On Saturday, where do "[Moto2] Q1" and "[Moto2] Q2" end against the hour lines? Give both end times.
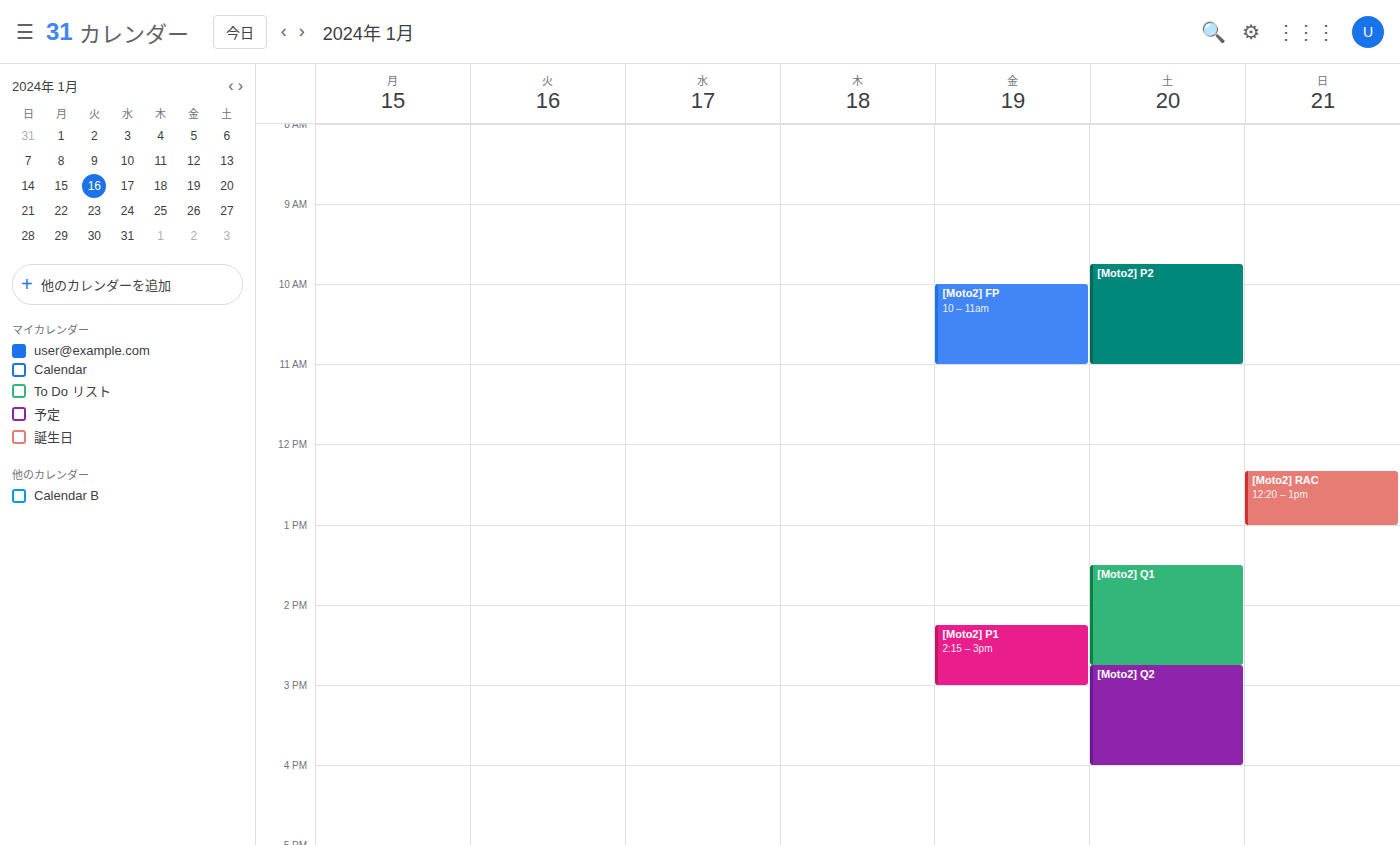
"[Moto2] Q1": 2:45 PM, neither: three quarters of the way from the 2 PM line to the 3 PM line. "[Moto2] Q2": 4:00 PM, exactly on the 4 PM line.